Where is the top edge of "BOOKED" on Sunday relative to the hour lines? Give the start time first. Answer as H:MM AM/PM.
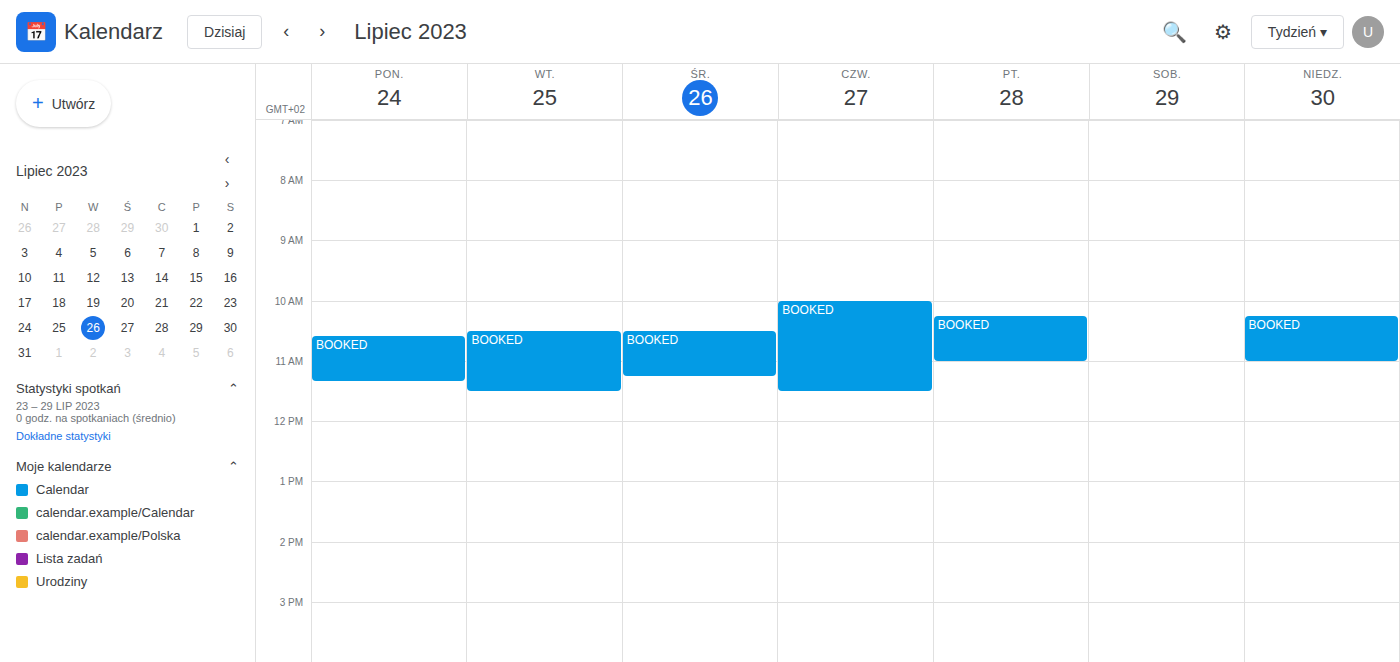
10:15 AM -- neither: a quarter of the way from the 10 AM line to the 11 AM line.